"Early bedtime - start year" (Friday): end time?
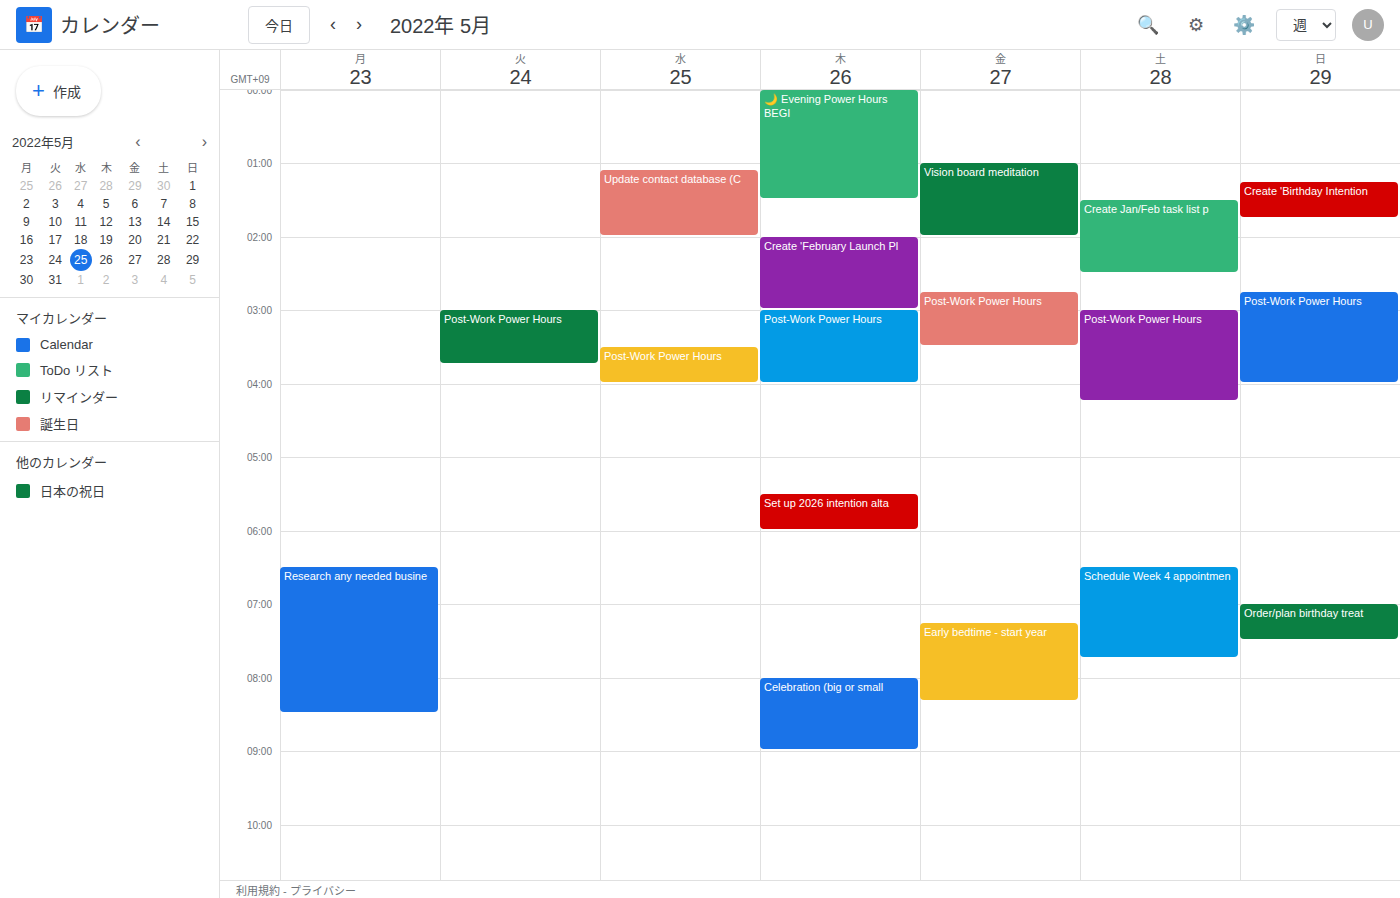
8:20 AM